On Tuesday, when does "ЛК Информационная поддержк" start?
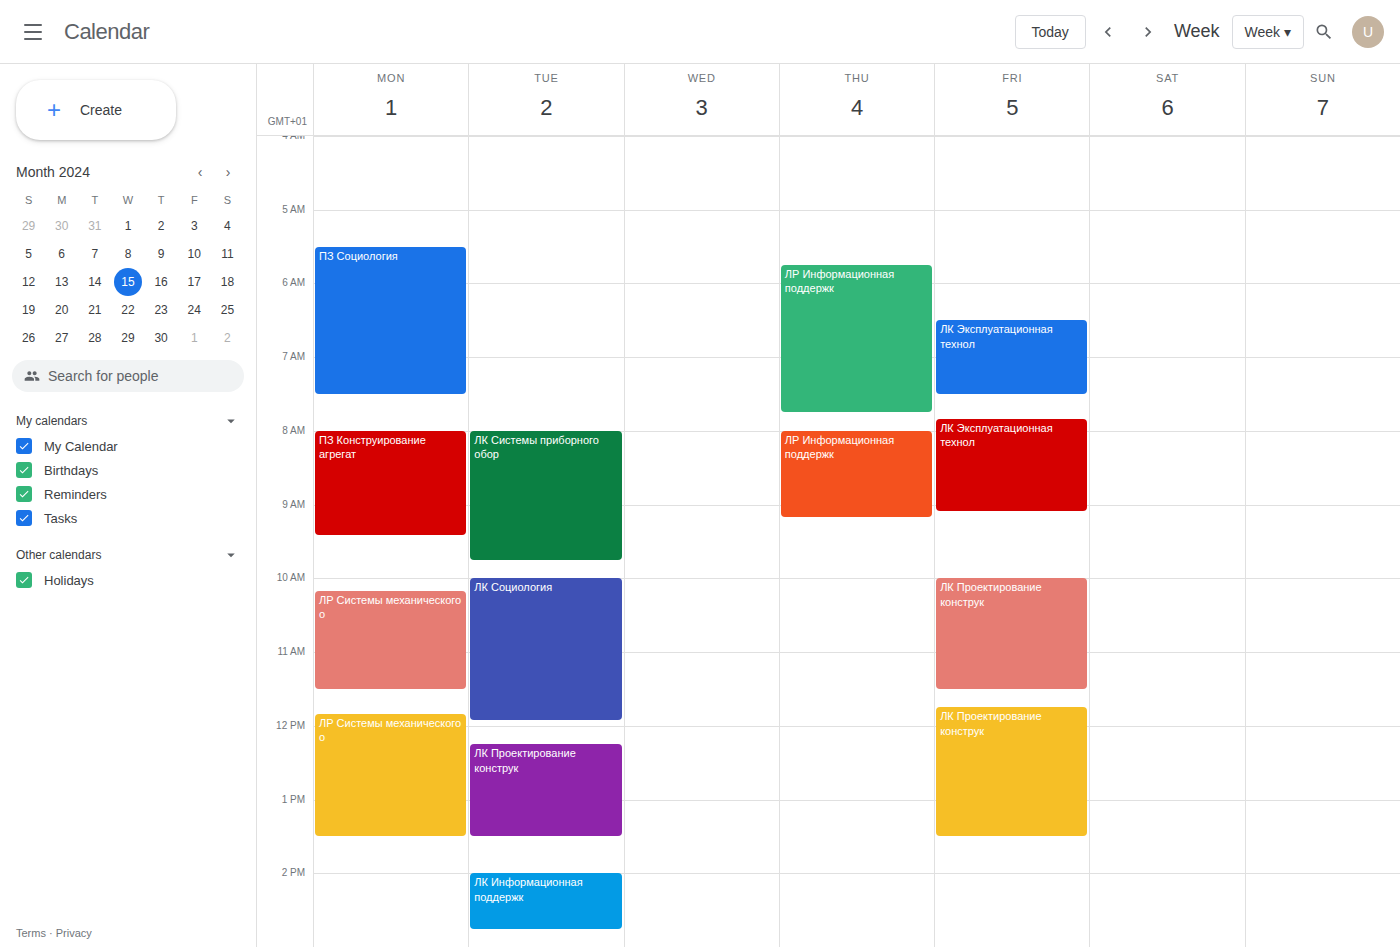
2:00 PM